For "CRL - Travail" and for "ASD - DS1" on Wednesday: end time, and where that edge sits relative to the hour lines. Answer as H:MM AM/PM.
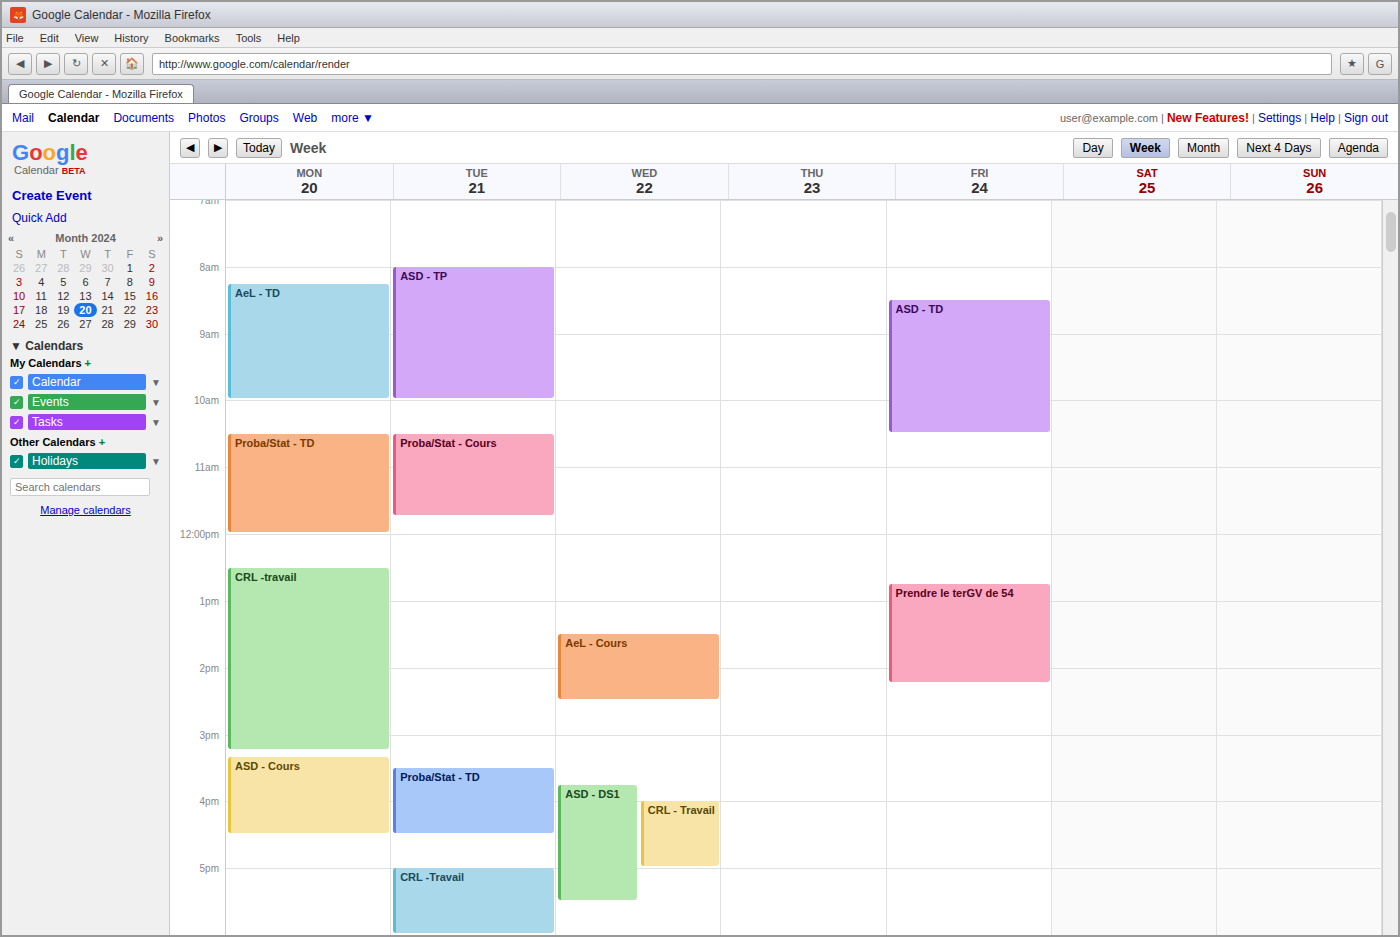
"CRL - Travail": 5:00 PM, exactly on the 5 PM line. "ASD - DS1": 5:30 PM, halfway between the 5 PM and 6 PM lines.